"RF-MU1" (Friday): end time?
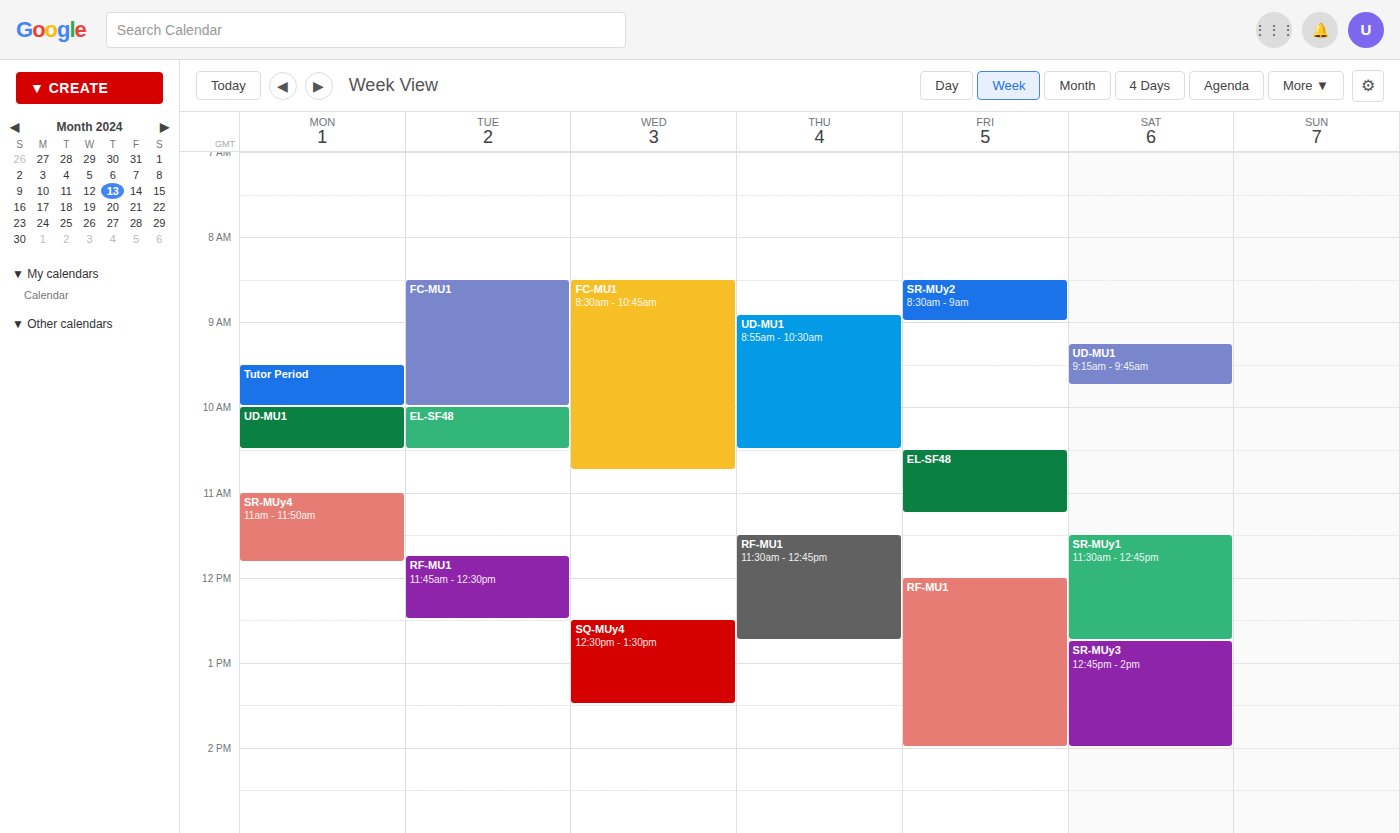
2:00 PM